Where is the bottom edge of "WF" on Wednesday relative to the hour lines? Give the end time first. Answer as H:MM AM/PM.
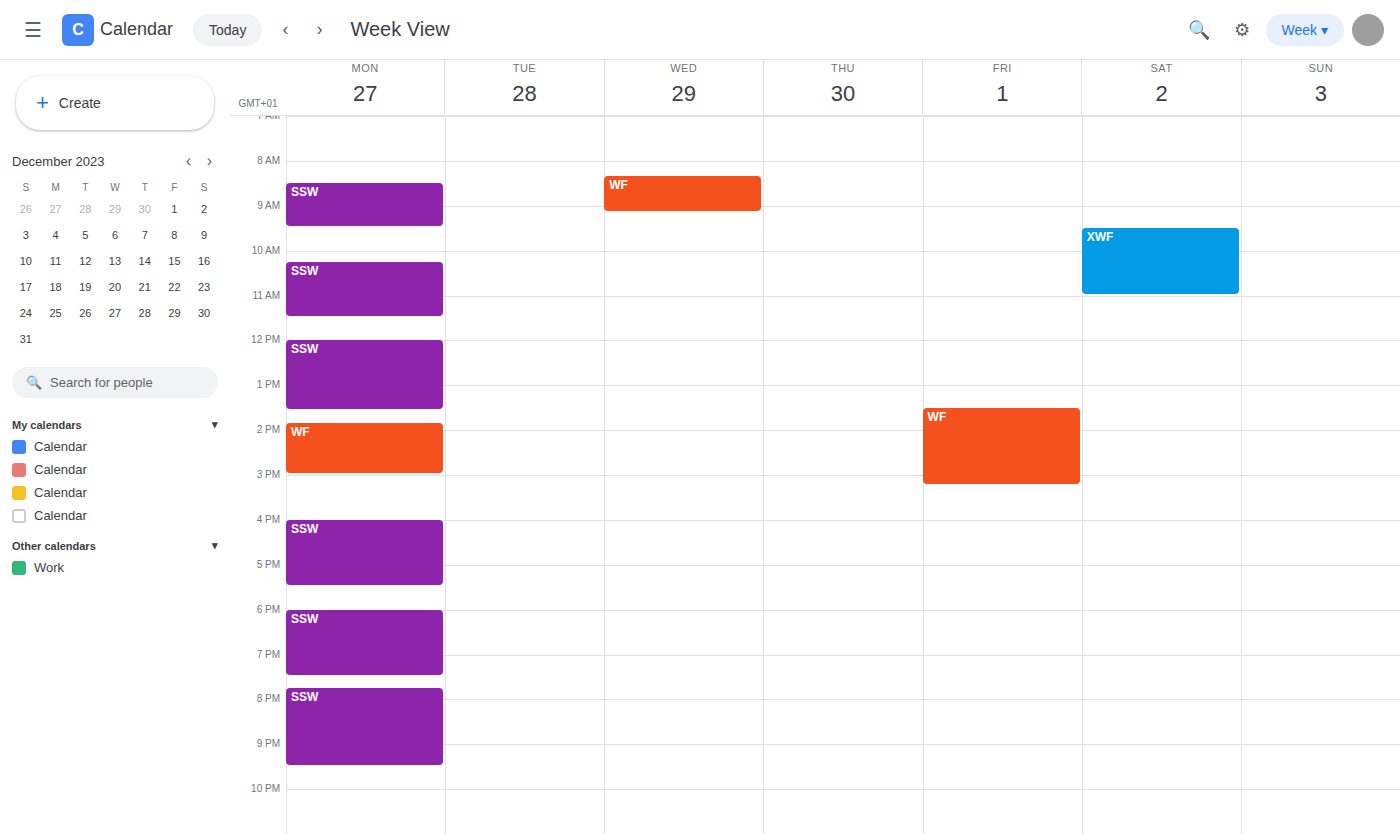
9:10 AM -- neither: 10 minutes below the 9 AM line and 50 minutes above the 10 AM line.